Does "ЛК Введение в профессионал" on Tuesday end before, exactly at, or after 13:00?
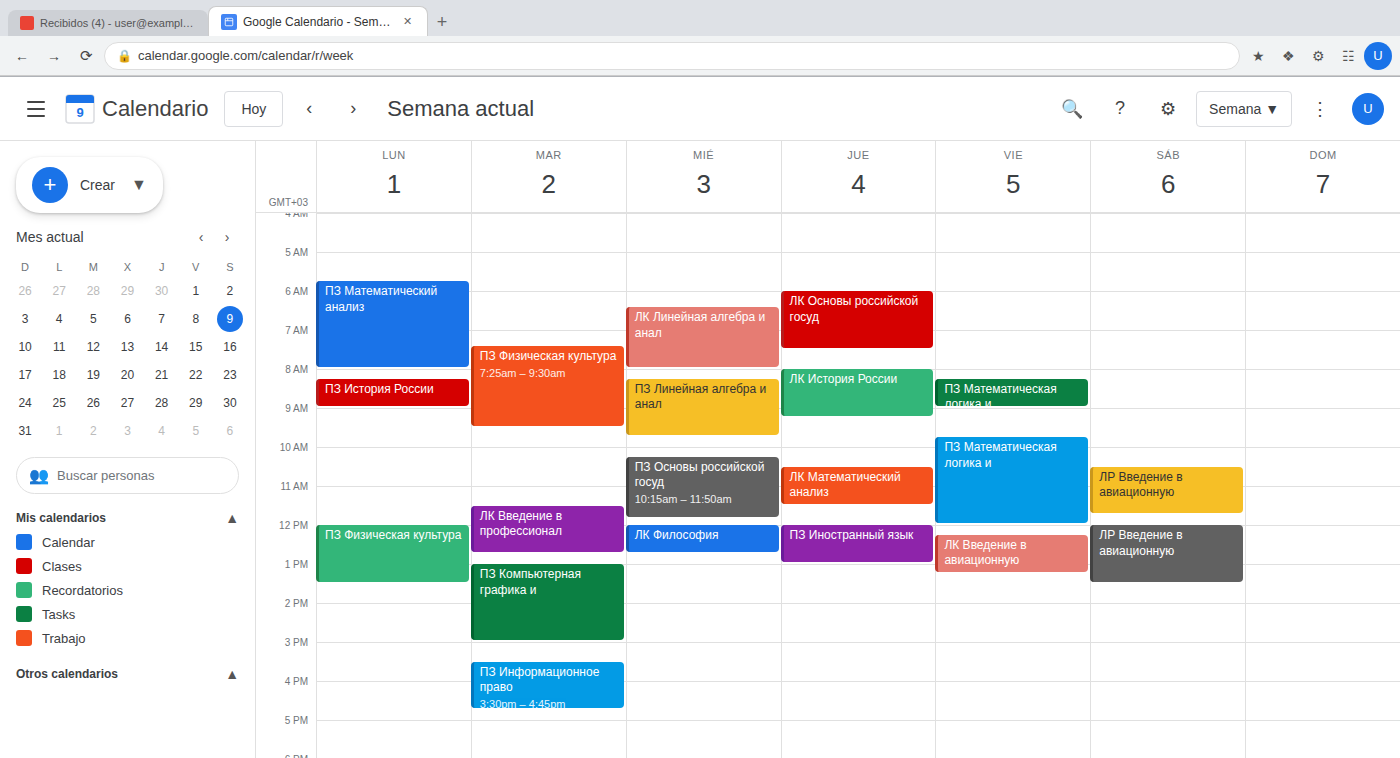
12:45 -- before 13:00, 15 minutes above the 13:00 line.